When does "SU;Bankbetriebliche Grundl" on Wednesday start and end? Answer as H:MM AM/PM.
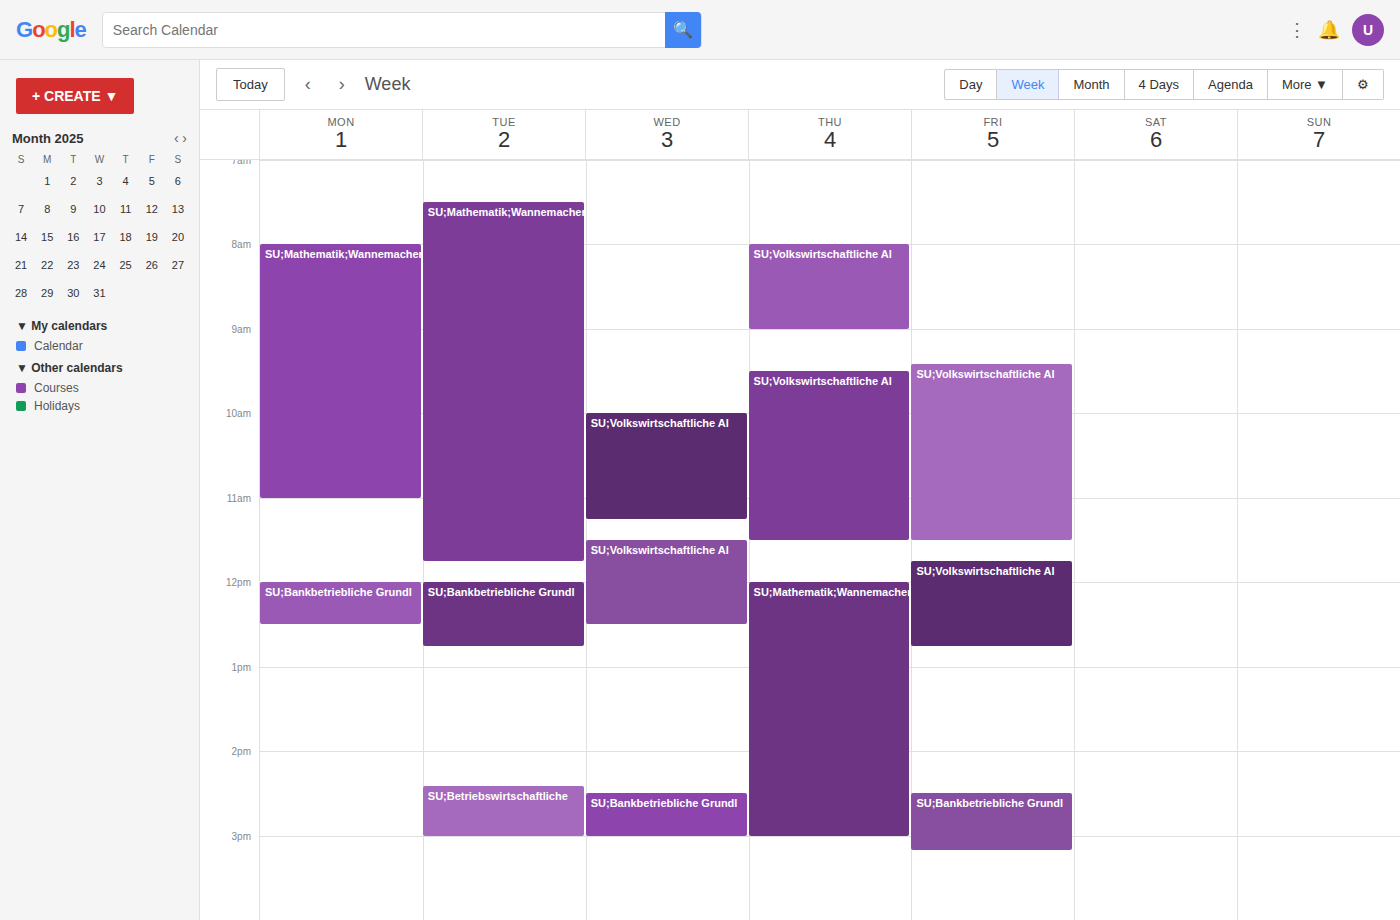
2:30 PM to 3:00 PM